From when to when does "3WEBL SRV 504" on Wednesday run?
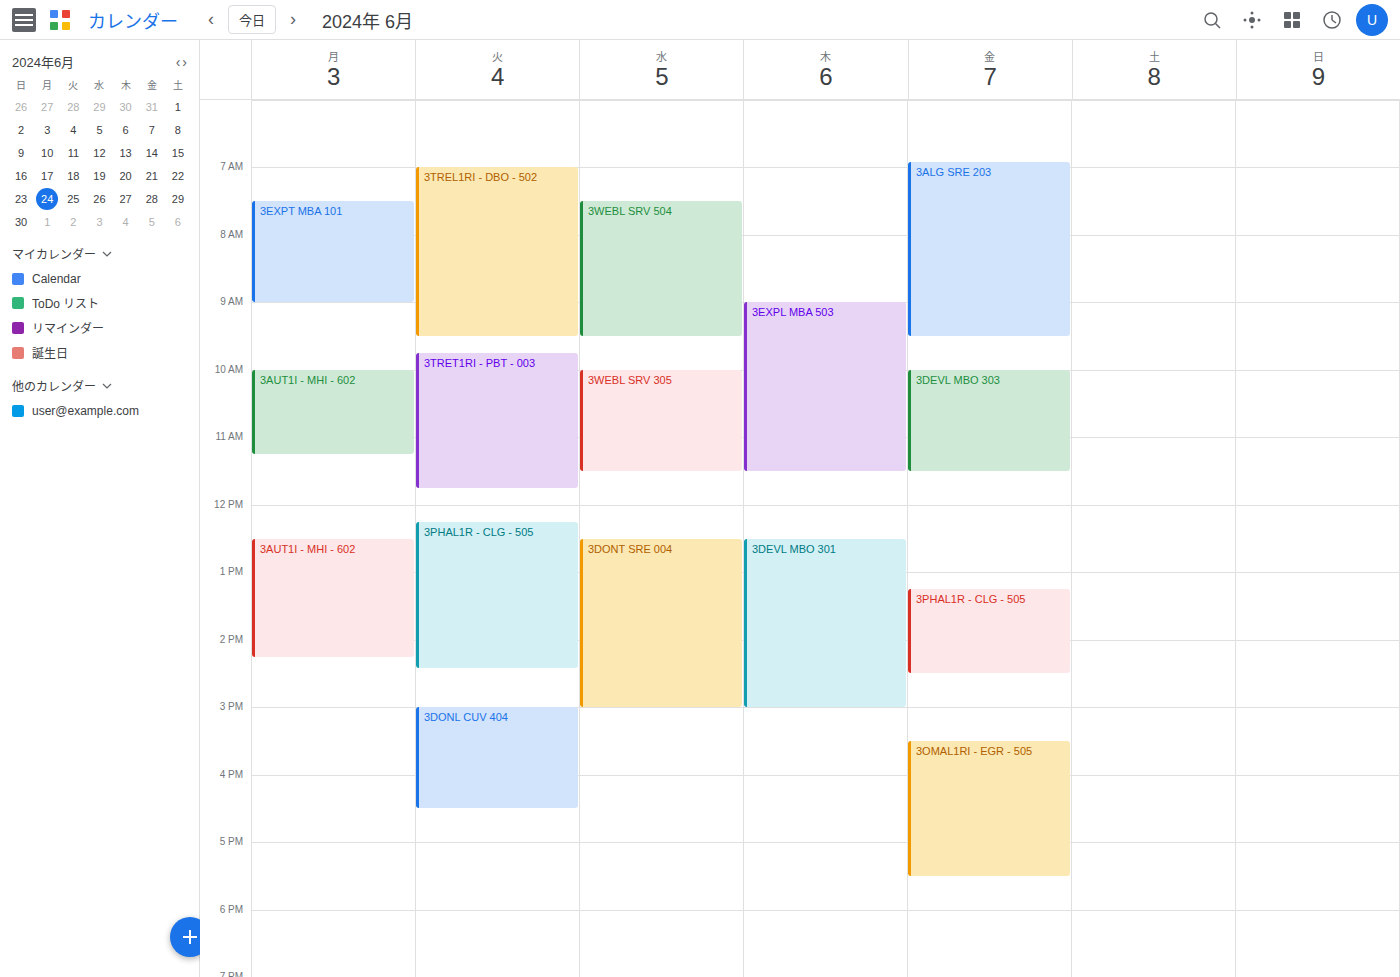
7:30 AM to 9:30 AM